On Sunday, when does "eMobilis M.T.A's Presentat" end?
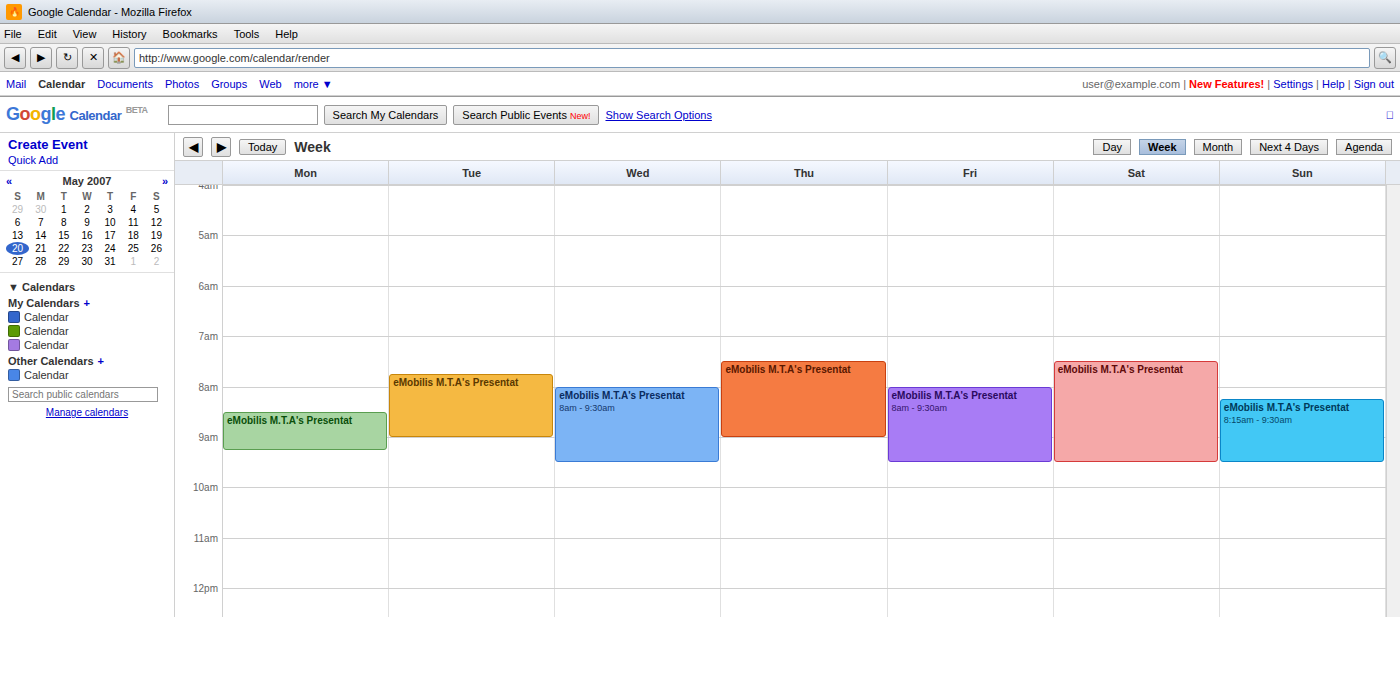
9:30 AM